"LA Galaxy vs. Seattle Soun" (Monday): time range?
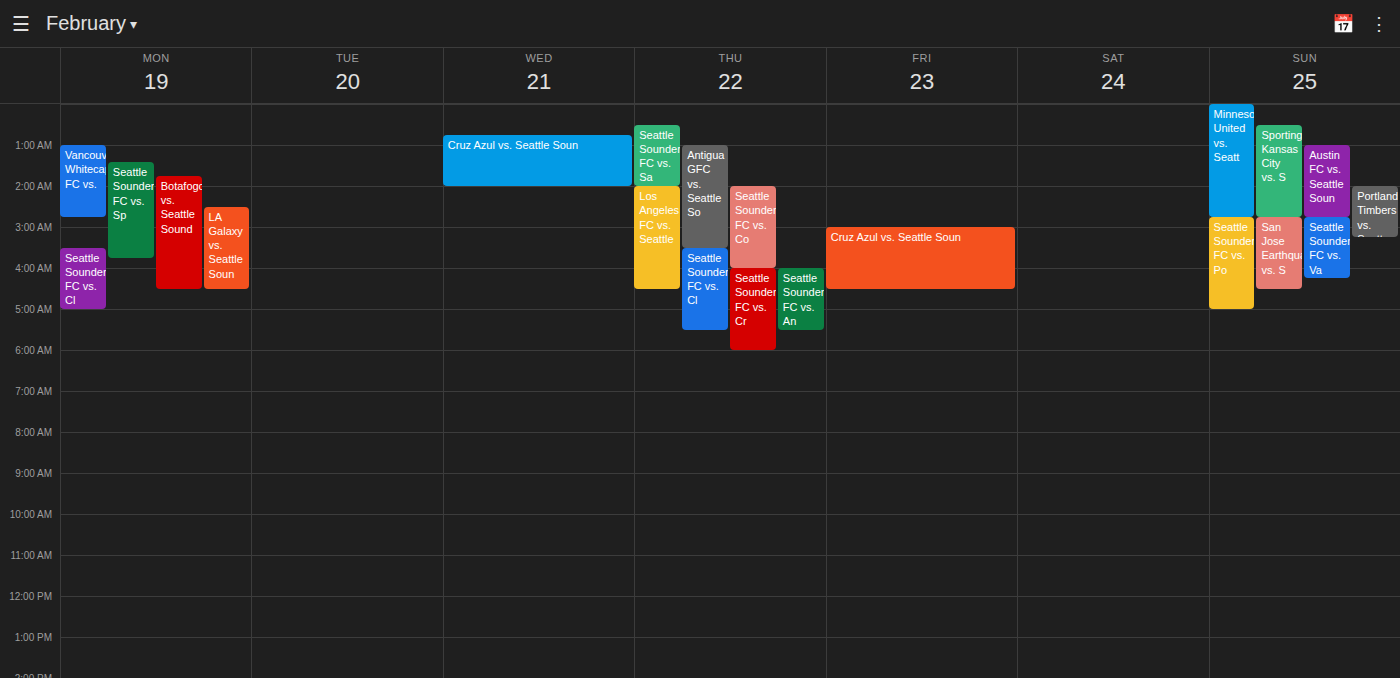
02:30 to 04:30